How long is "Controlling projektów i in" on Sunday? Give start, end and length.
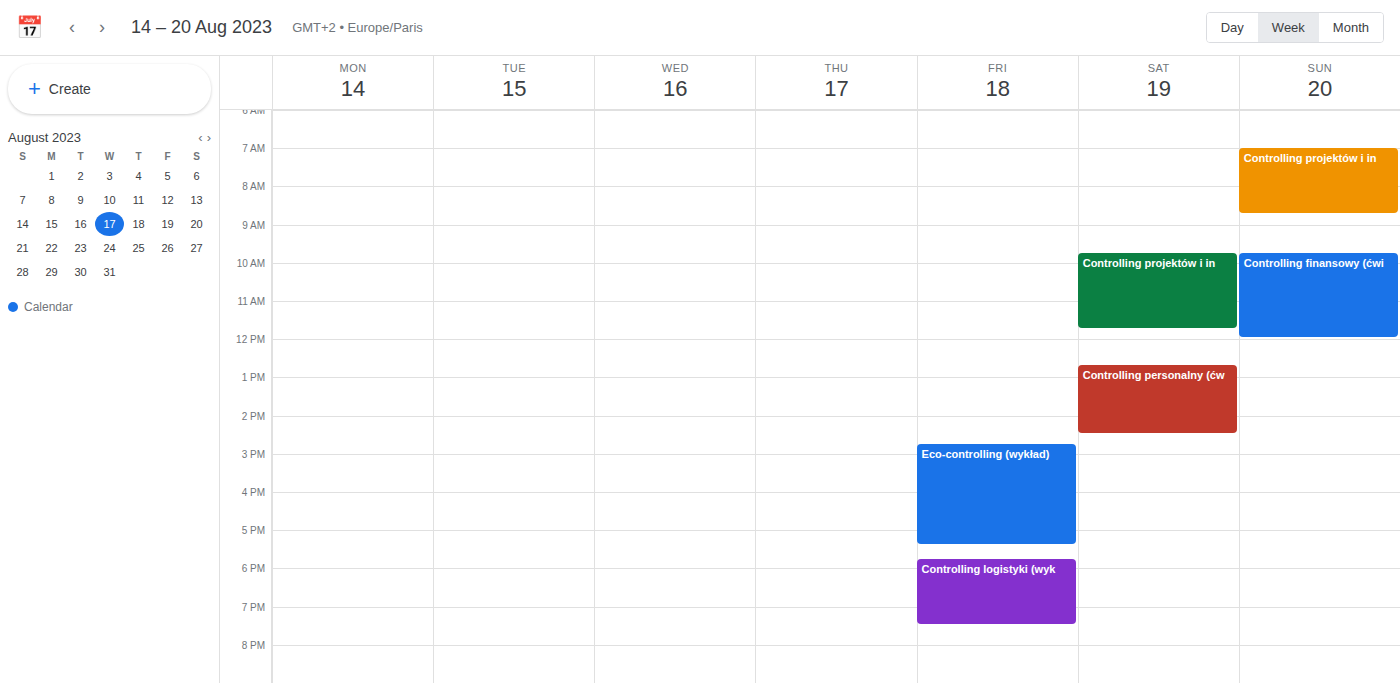
7:00 AM to 8:45 AM, 1 hour 45 minutes